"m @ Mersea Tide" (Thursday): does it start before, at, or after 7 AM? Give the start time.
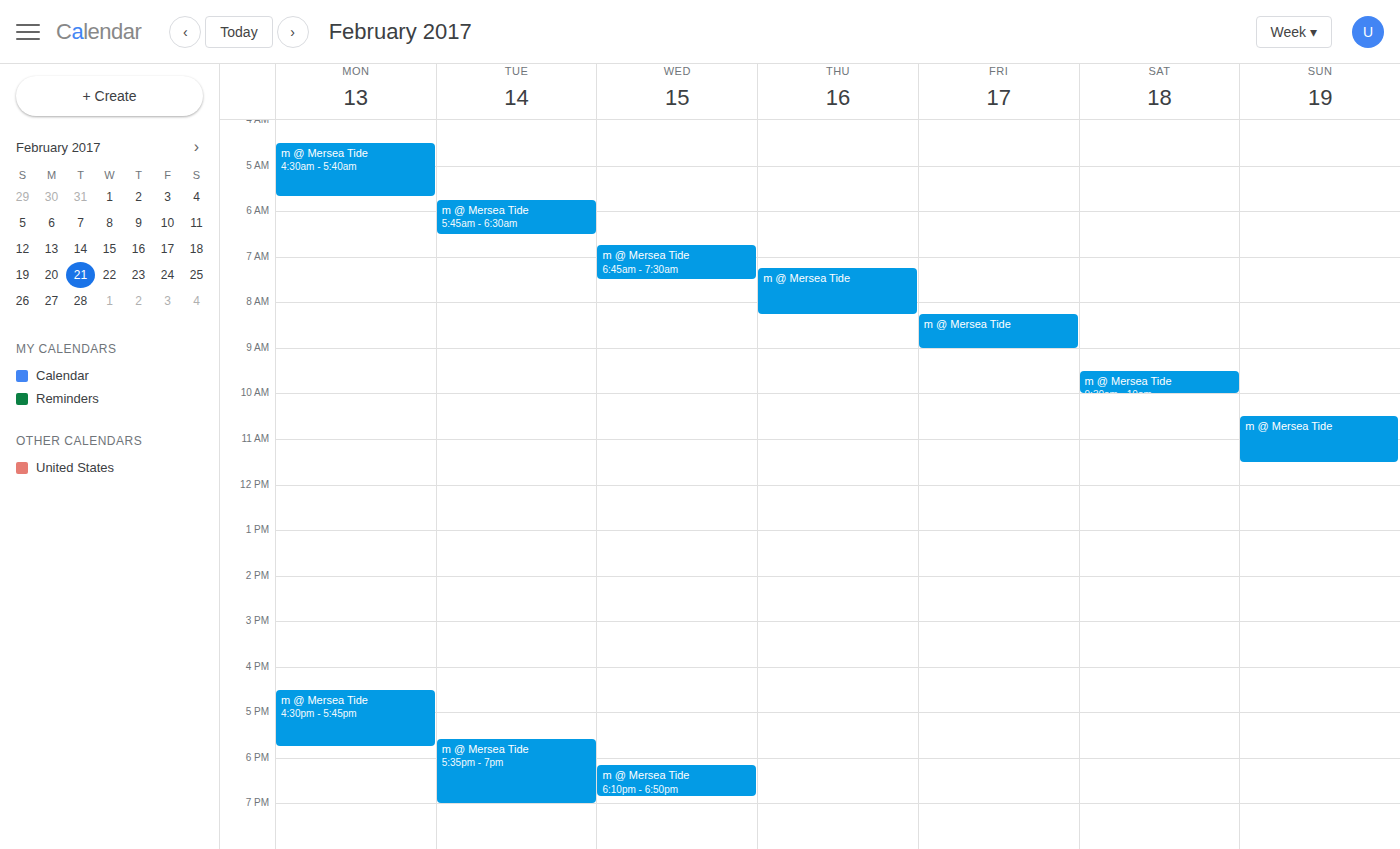
7:15 AM -- after 7 AM, 15 minutes below the 7 AM line.